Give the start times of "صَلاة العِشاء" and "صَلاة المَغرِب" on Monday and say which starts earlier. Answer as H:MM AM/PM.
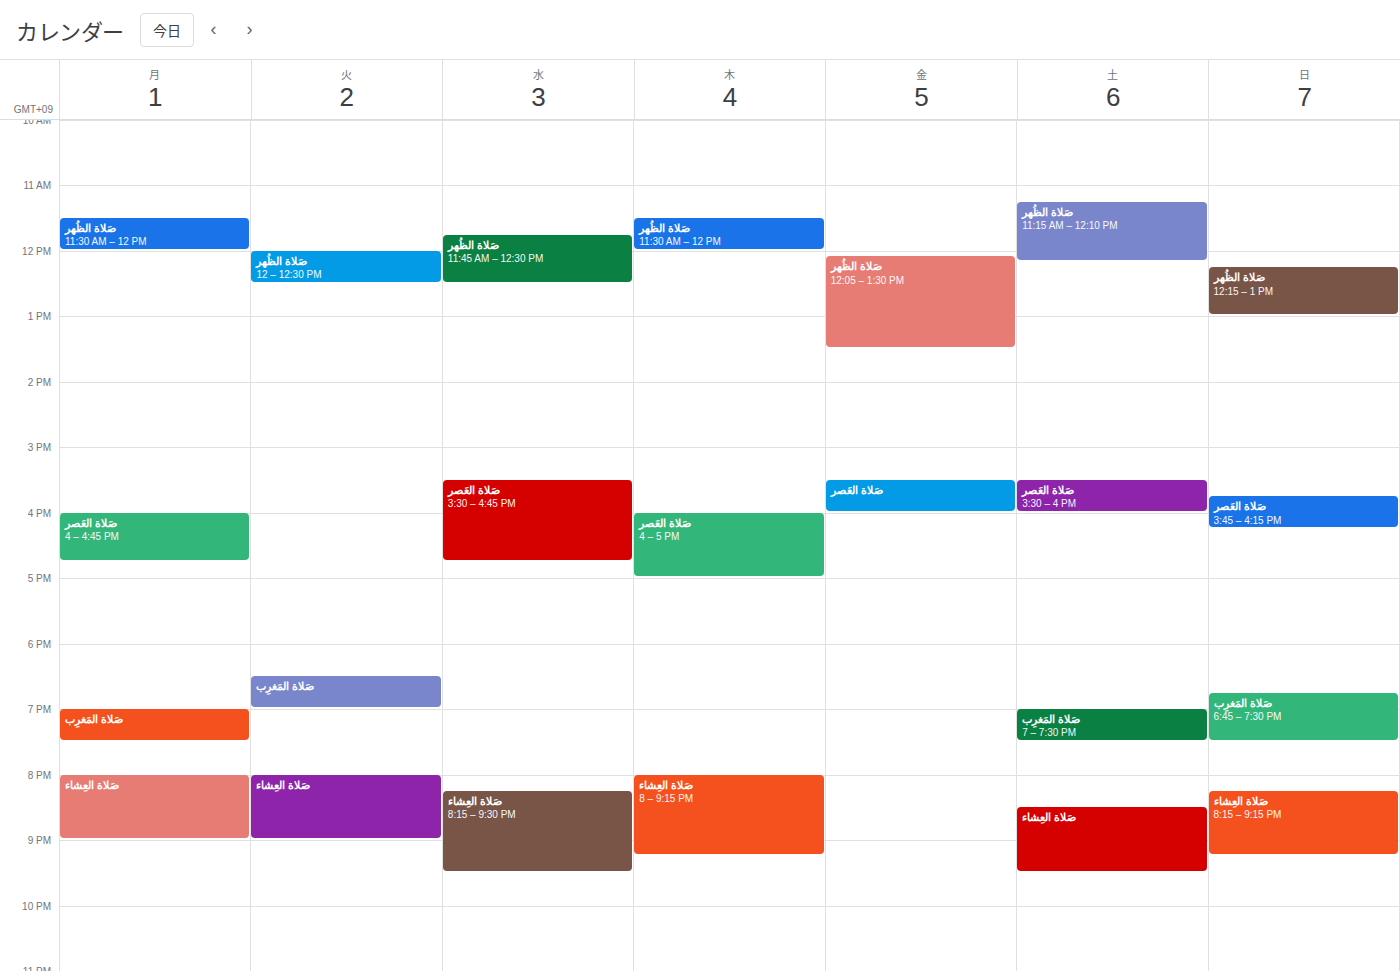
"صَلاة المَغرِب" 7:00 PM; "صَلاة العِشاء" 8:00 PM.